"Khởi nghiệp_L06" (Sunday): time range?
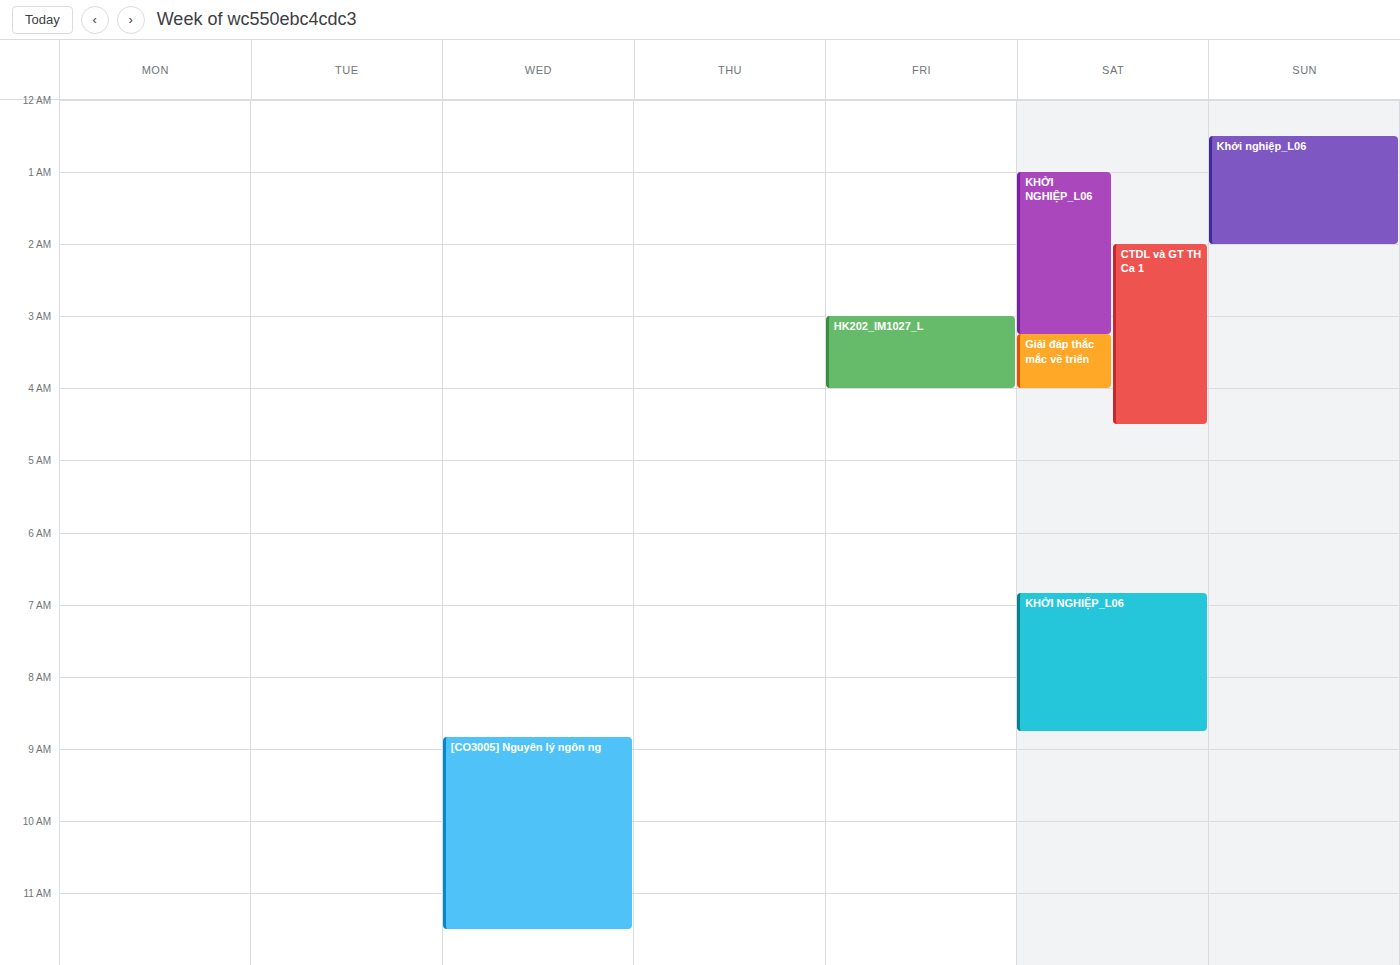
12:30 AM to 2:00 AM